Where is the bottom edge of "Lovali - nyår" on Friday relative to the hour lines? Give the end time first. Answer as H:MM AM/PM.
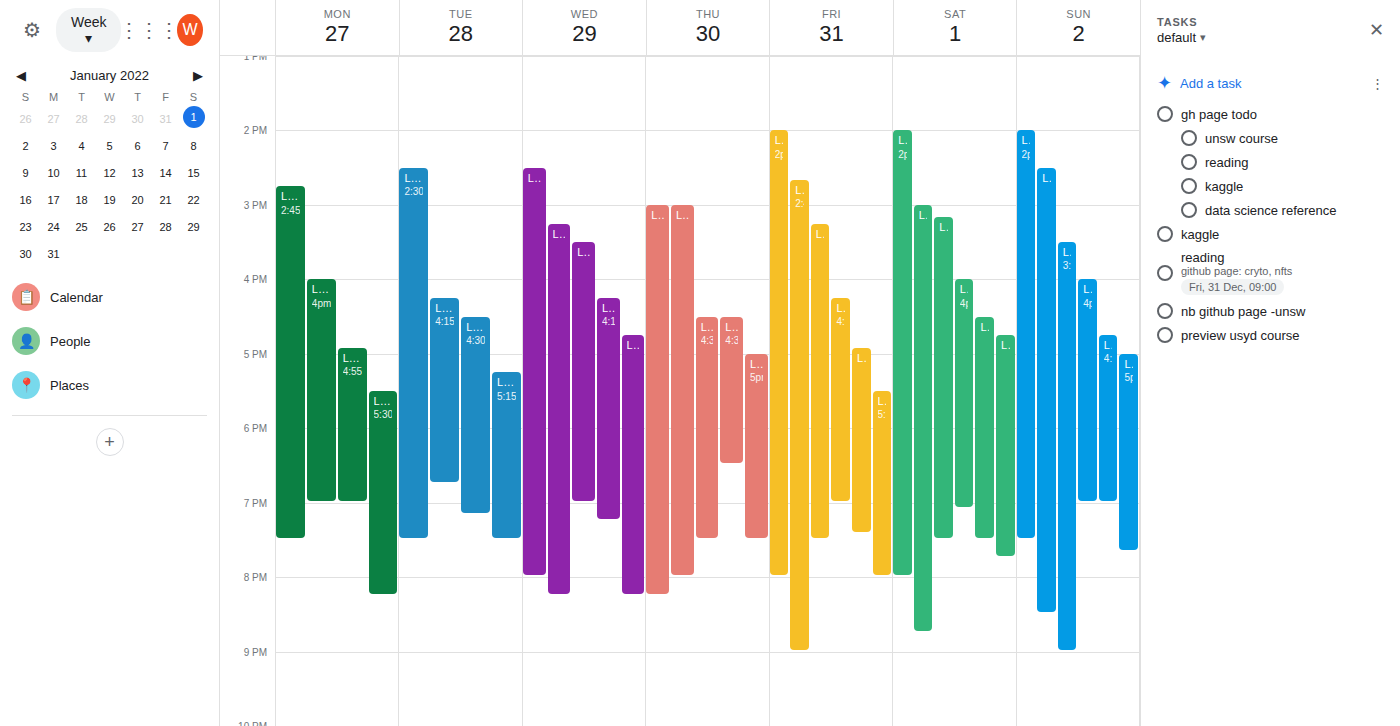
7:30 PM -- halfway between the 7 PM and 8 PM lines.